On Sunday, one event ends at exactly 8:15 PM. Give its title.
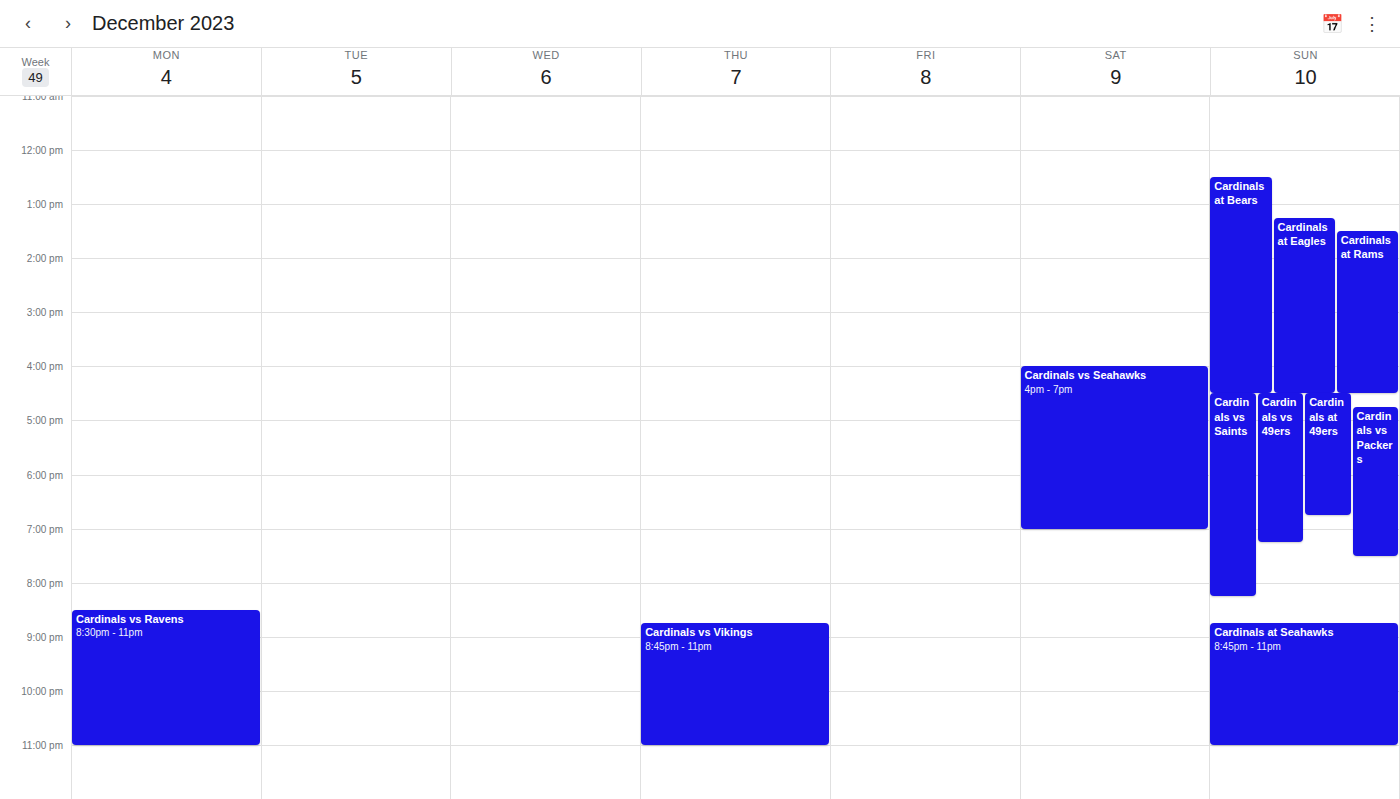
"Cardinals vs Saints"